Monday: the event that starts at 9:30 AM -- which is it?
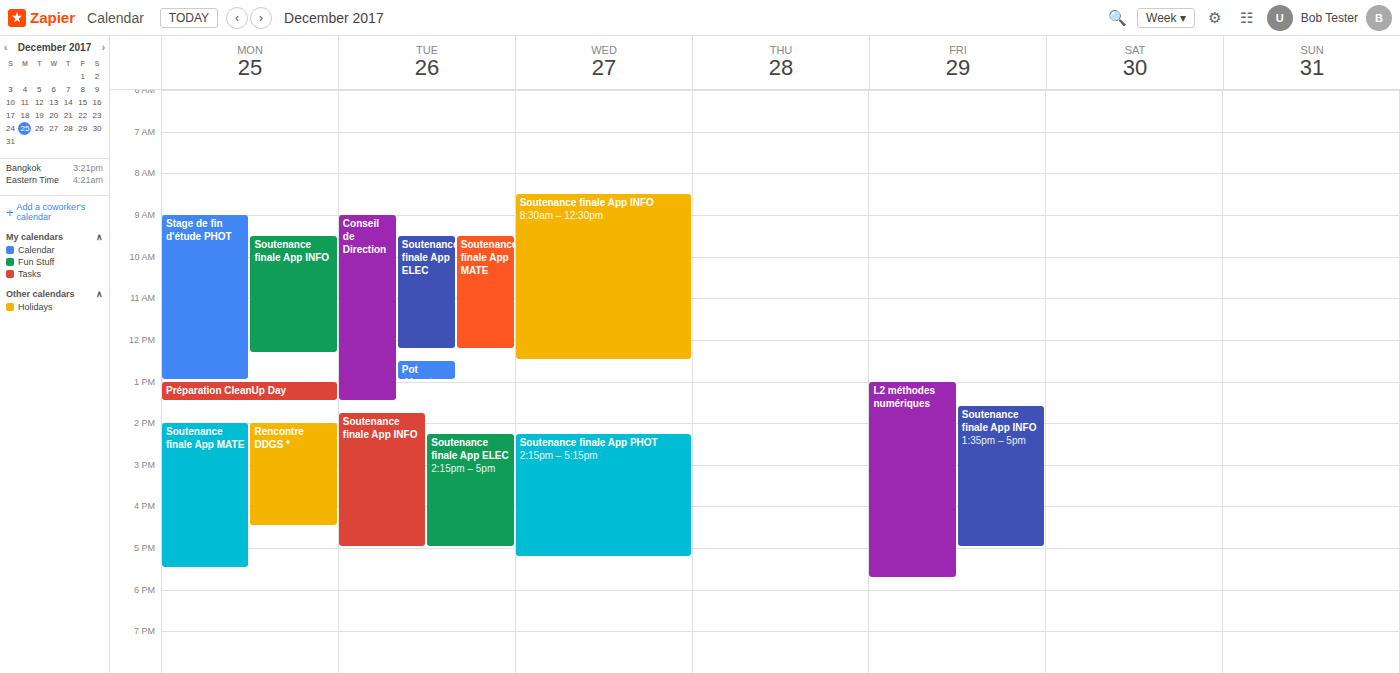
"Soutenance finale App INFO"